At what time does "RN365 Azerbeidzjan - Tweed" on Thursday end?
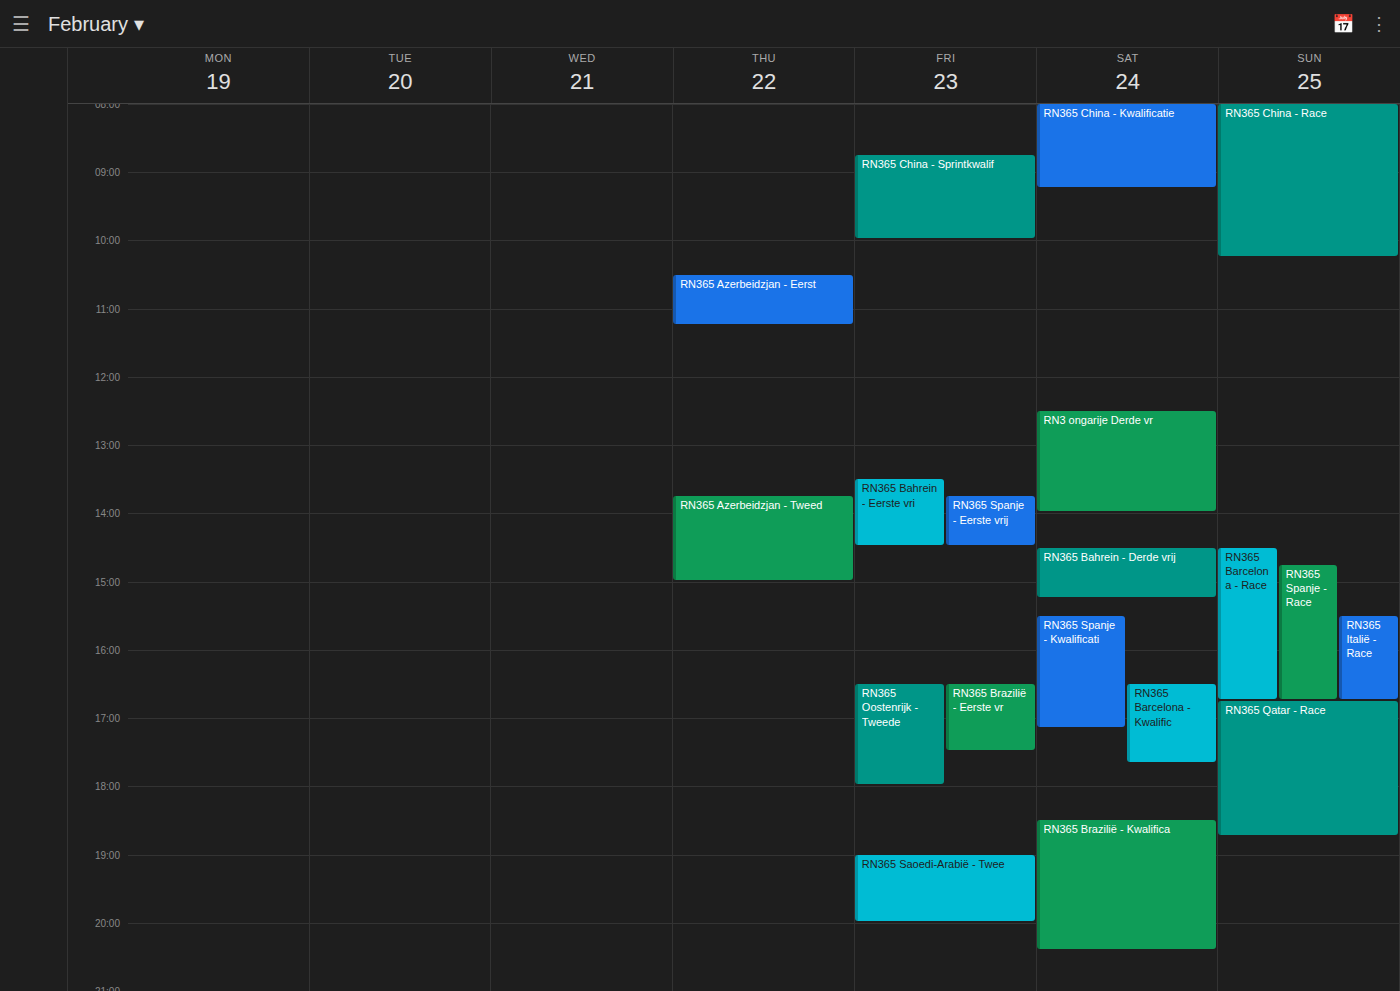
3:00 PM